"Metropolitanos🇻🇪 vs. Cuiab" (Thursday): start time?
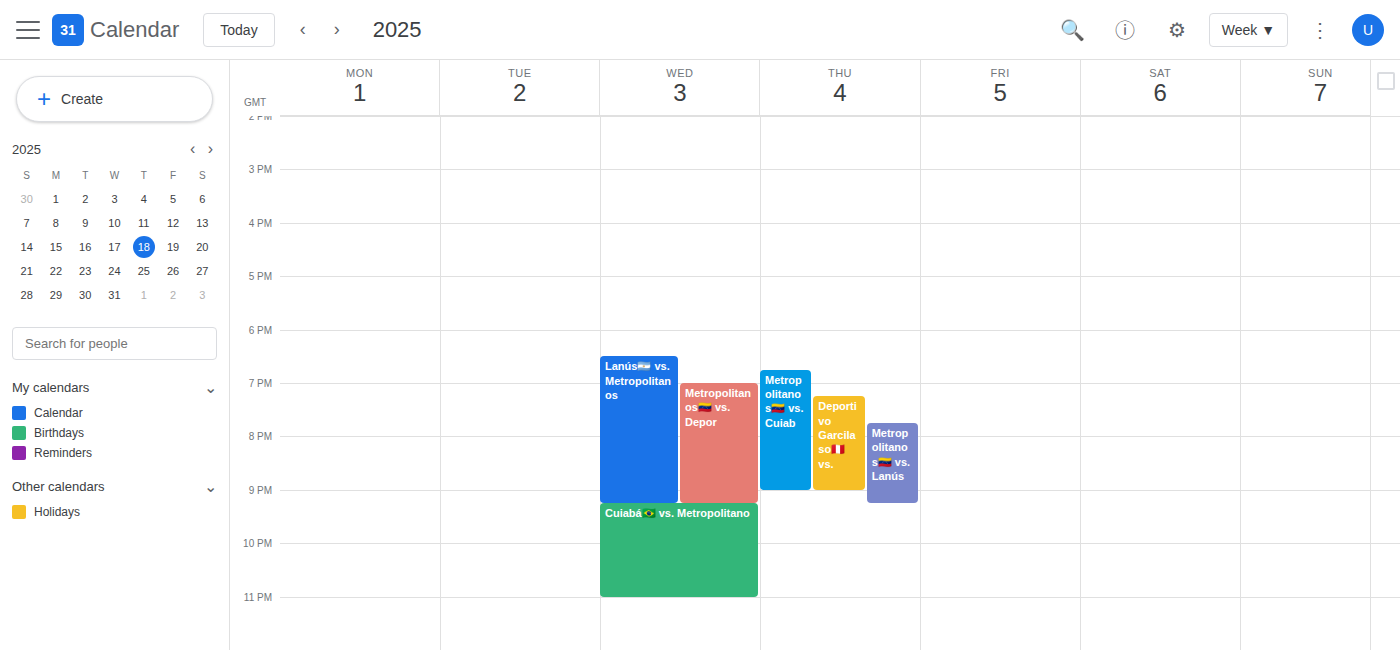
18:45